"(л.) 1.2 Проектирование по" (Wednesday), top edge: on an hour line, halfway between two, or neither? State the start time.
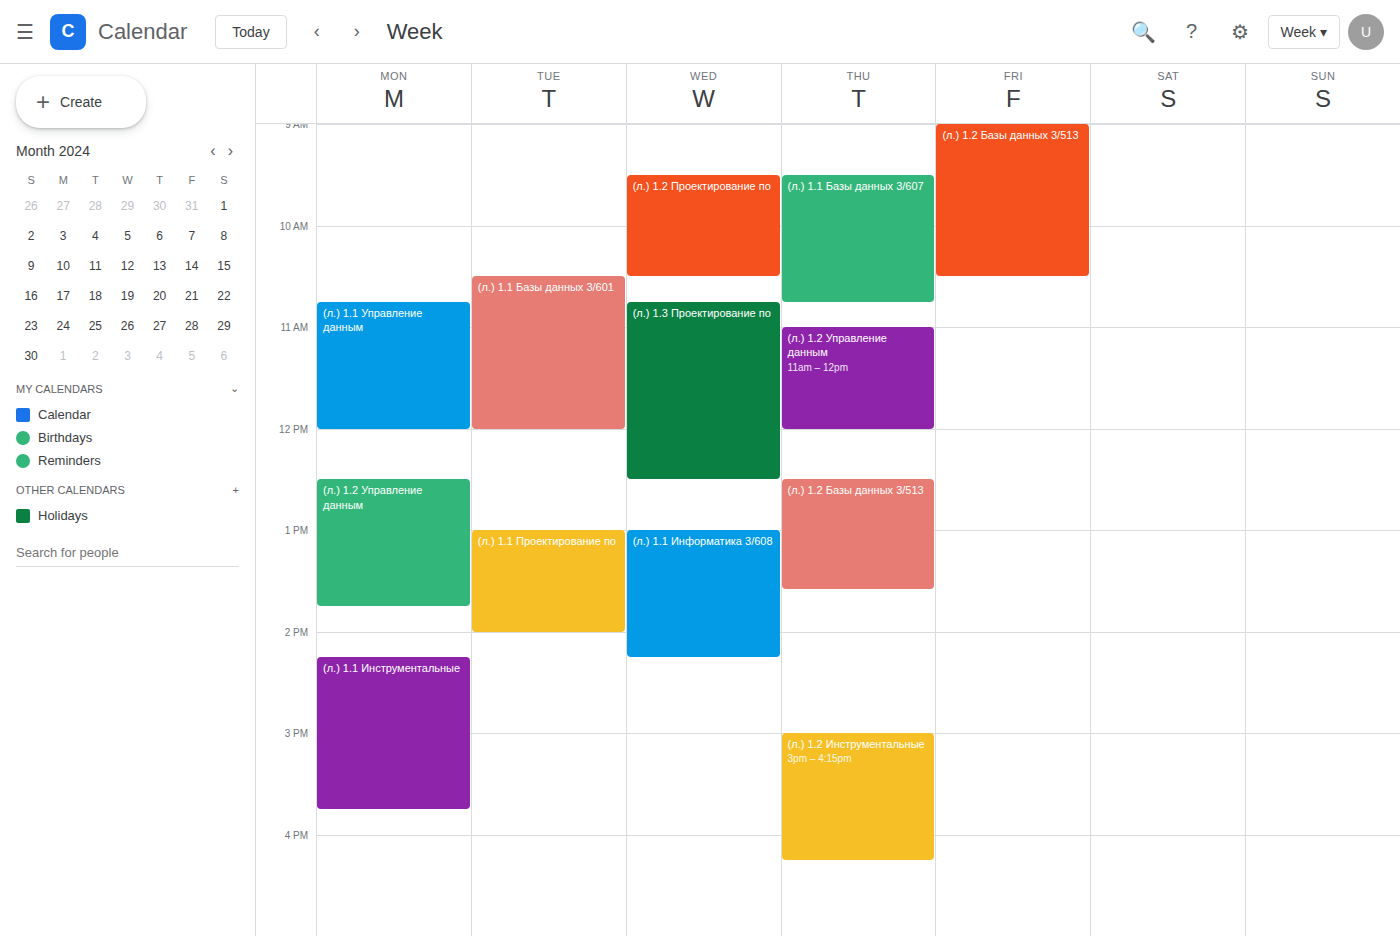
9:30 AM -- halfway between the 9 AM and 10 AM lines.